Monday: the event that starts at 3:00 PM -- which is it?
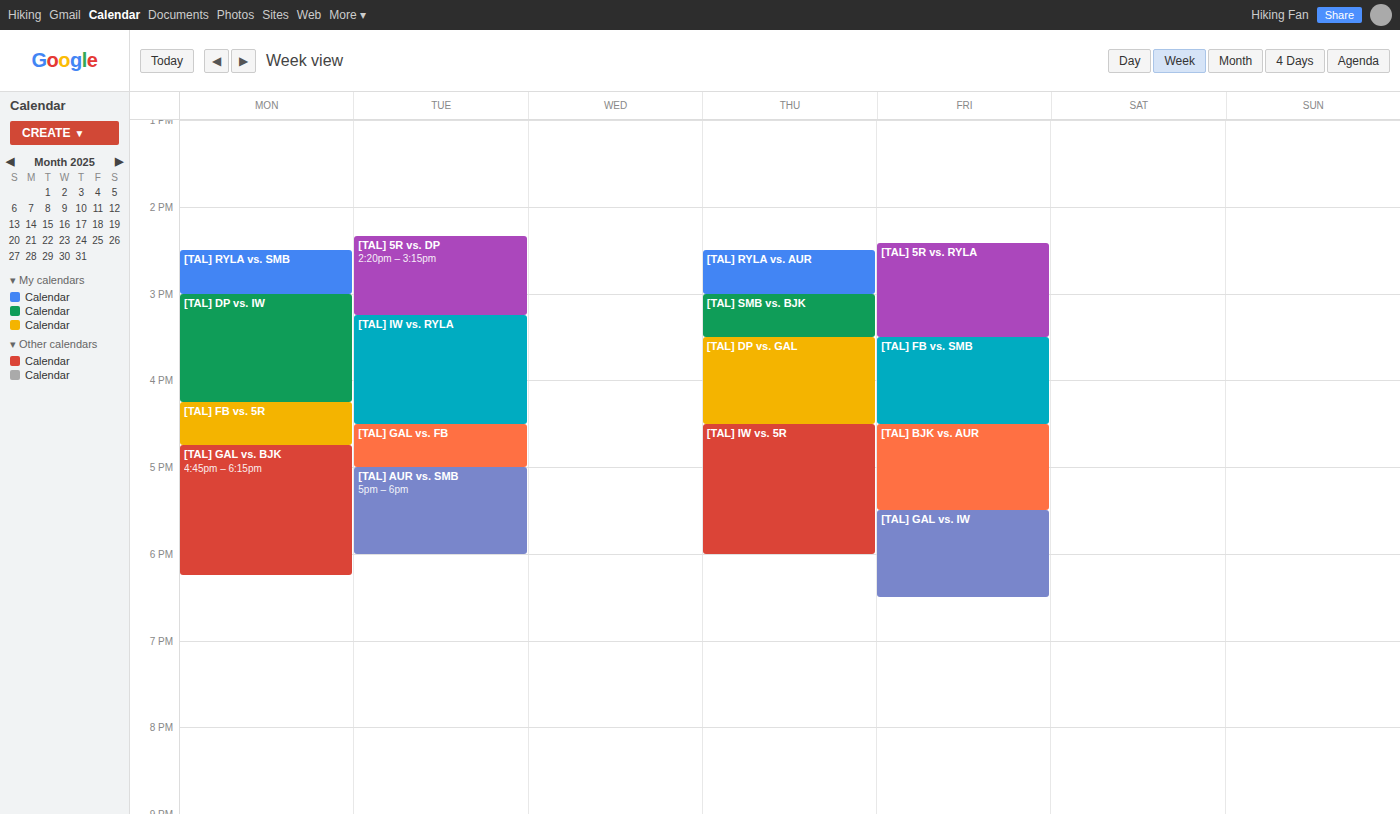
"[TAL] DP vs. IW"